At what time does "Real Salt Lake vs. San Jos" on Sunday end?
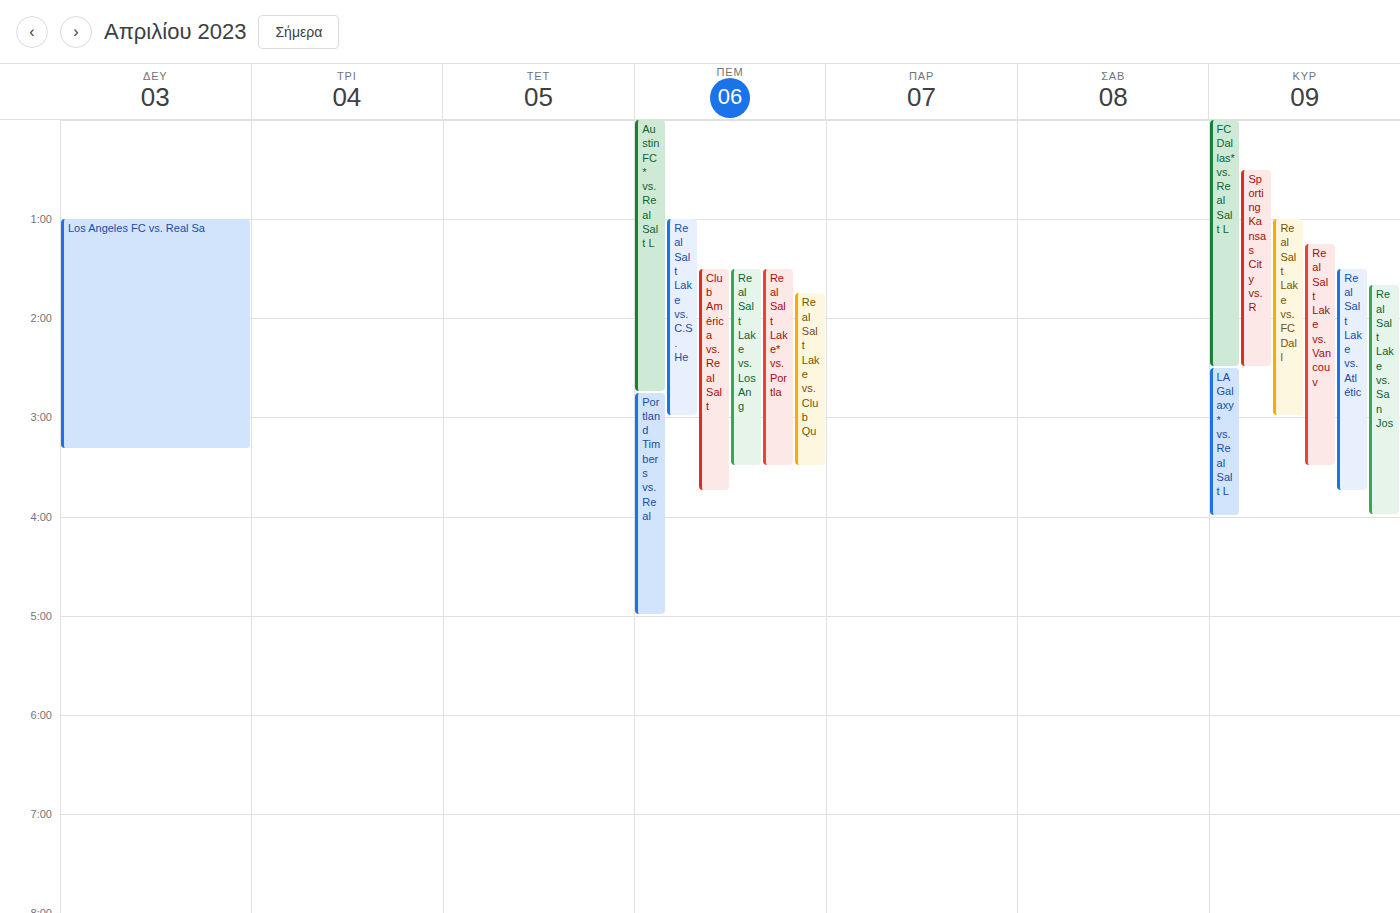
4:00 AM